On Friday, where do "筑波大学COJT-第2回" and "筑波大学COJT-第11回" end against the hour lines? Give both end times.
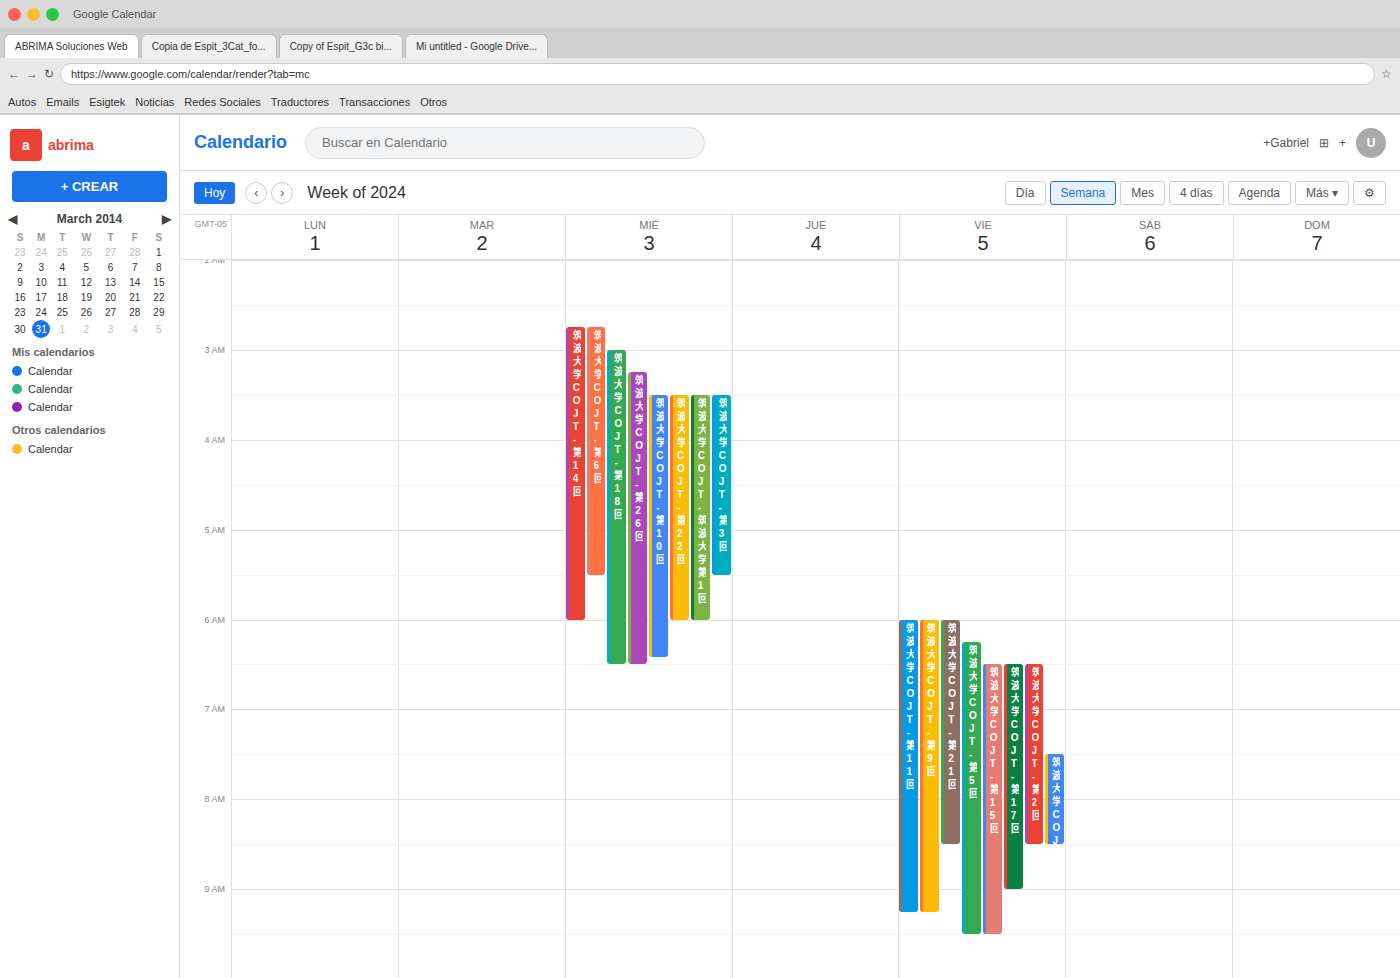
"筑波大学COJT-第2回": 8:30 AM, halfway between the 8 AM and 9 AM lines. "筑波大学COJT-第11回": 9:15 AM, neither: a quarter of the way from the 9 AM line to the 10 AM line.